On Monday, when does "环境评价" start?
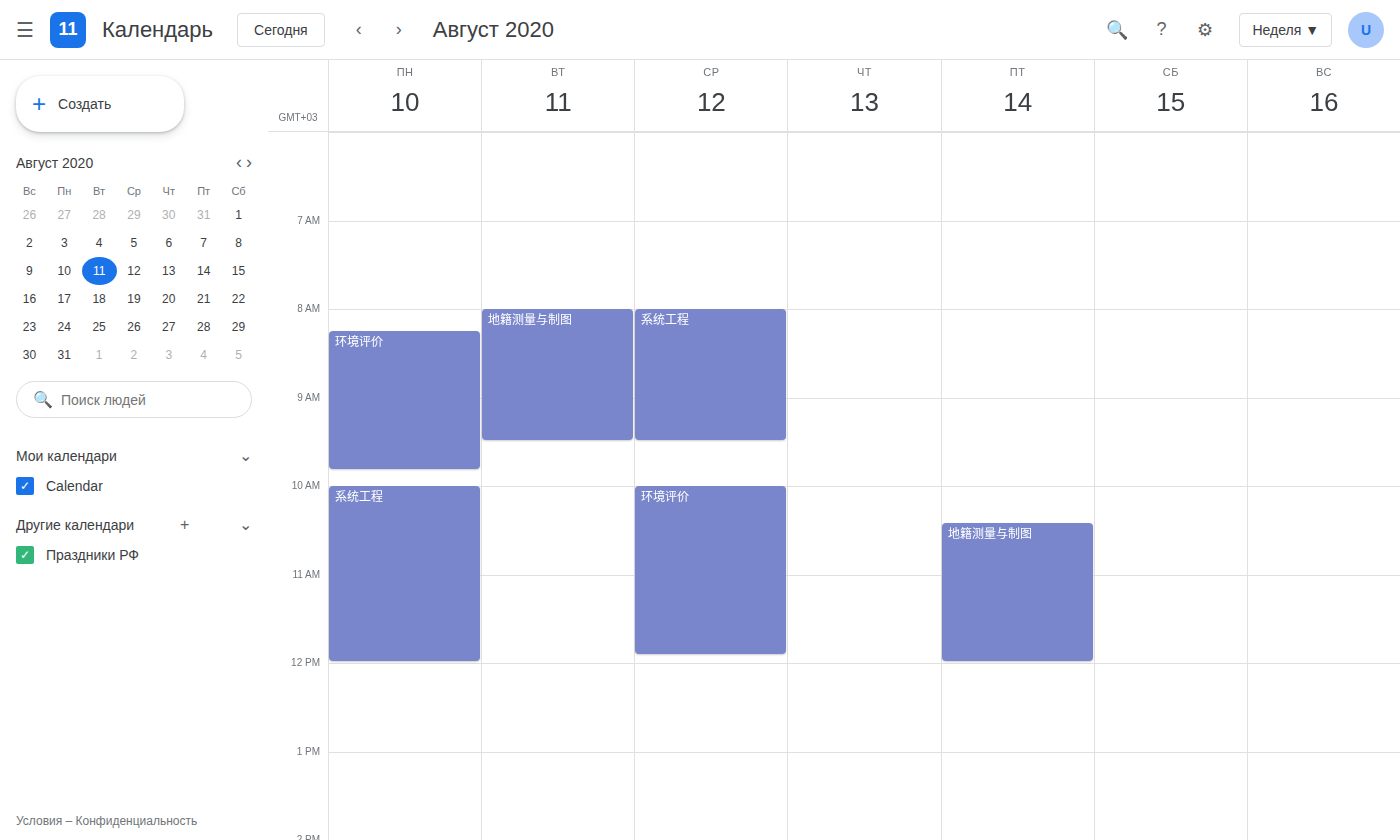
08:15